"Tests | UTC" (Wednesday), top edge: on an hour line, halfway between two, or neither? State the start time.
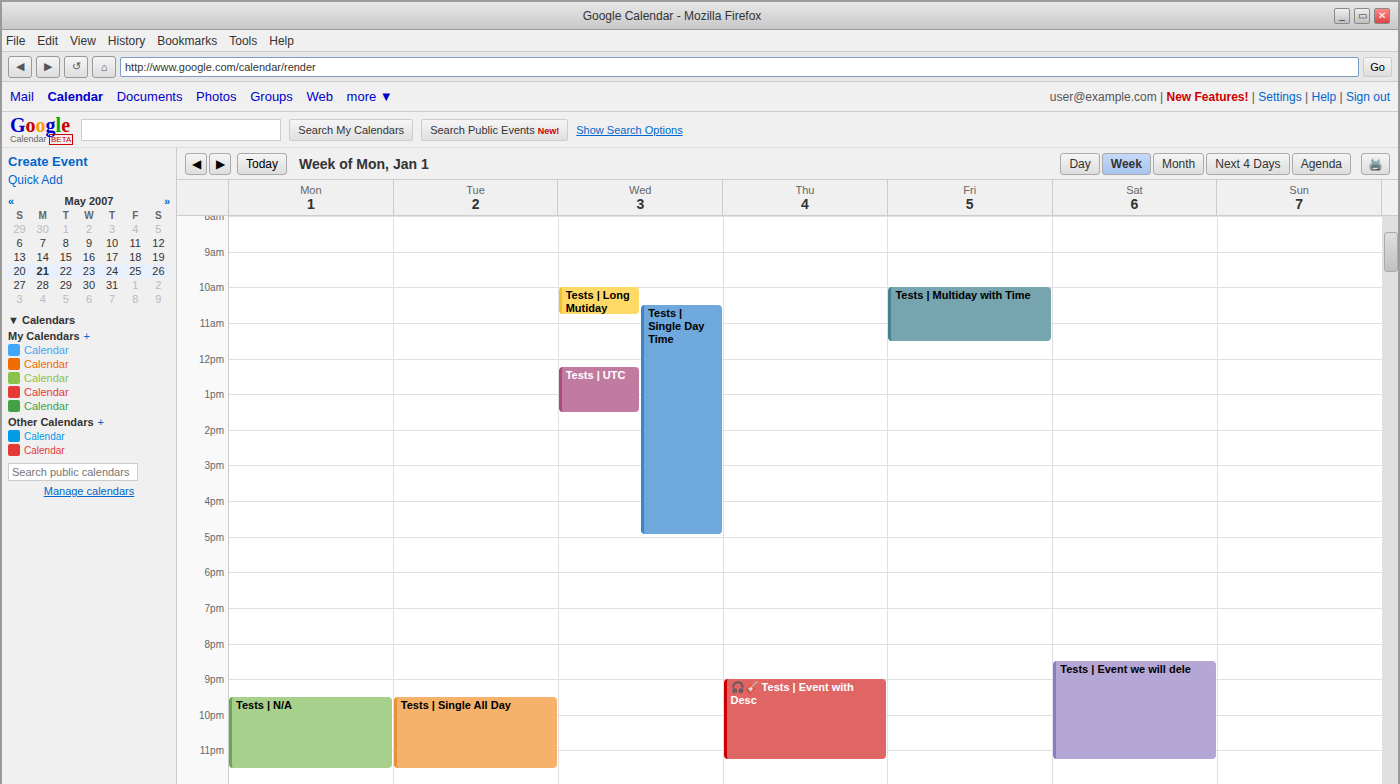
12:15 -- neither: a quarter of the way from the 12:00 line to the 13:00 line.